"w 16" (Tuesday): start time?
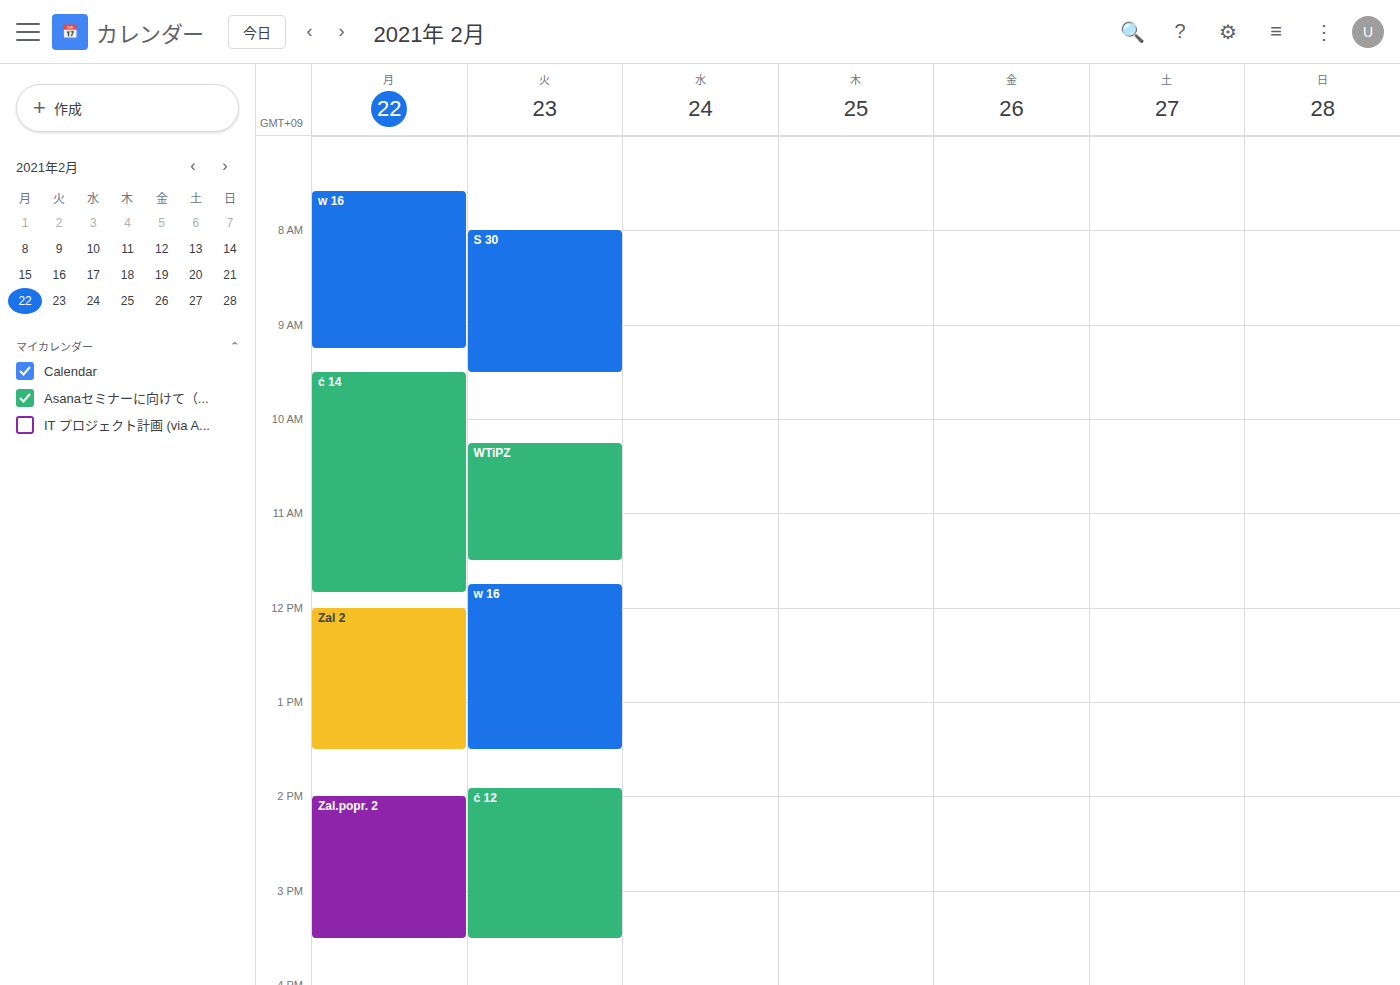
11:45 AM